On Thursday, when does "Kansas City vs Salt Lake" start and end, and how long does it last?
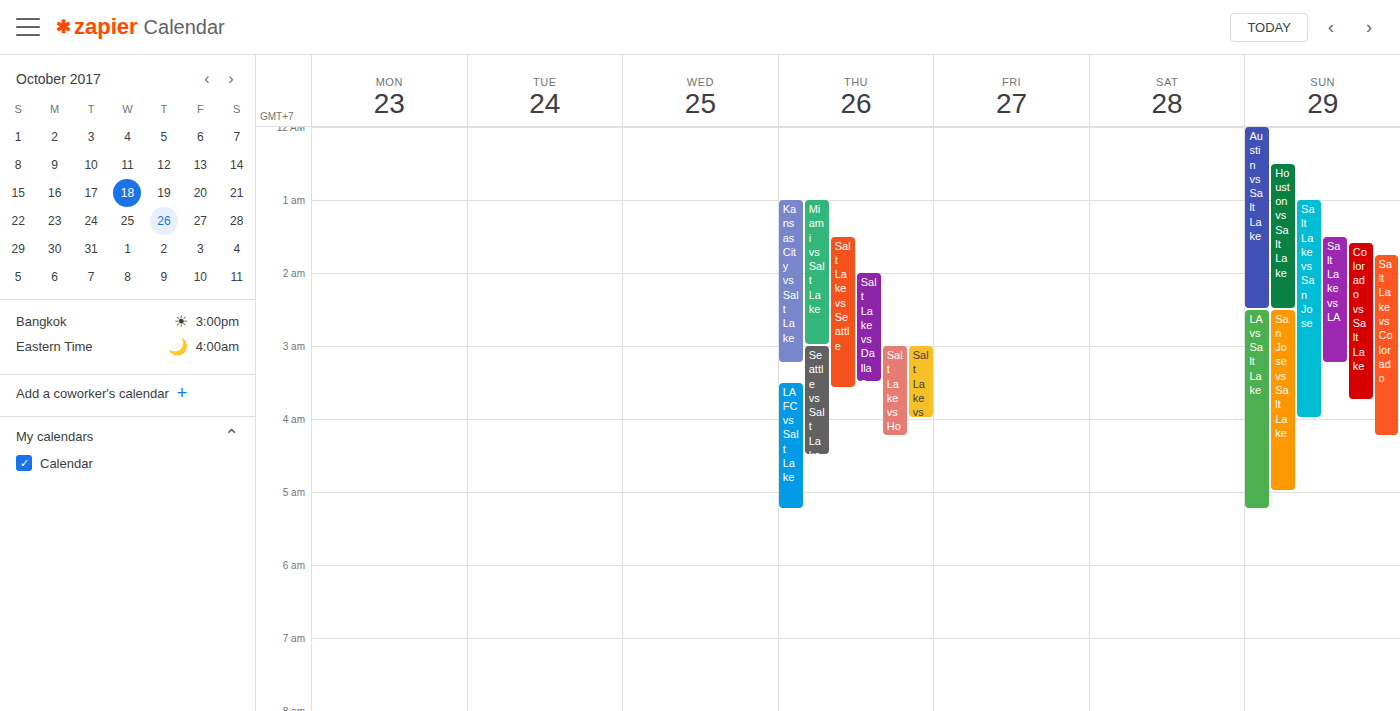
1:00 AM to 3:15 AM, 2 hours 15 minutes